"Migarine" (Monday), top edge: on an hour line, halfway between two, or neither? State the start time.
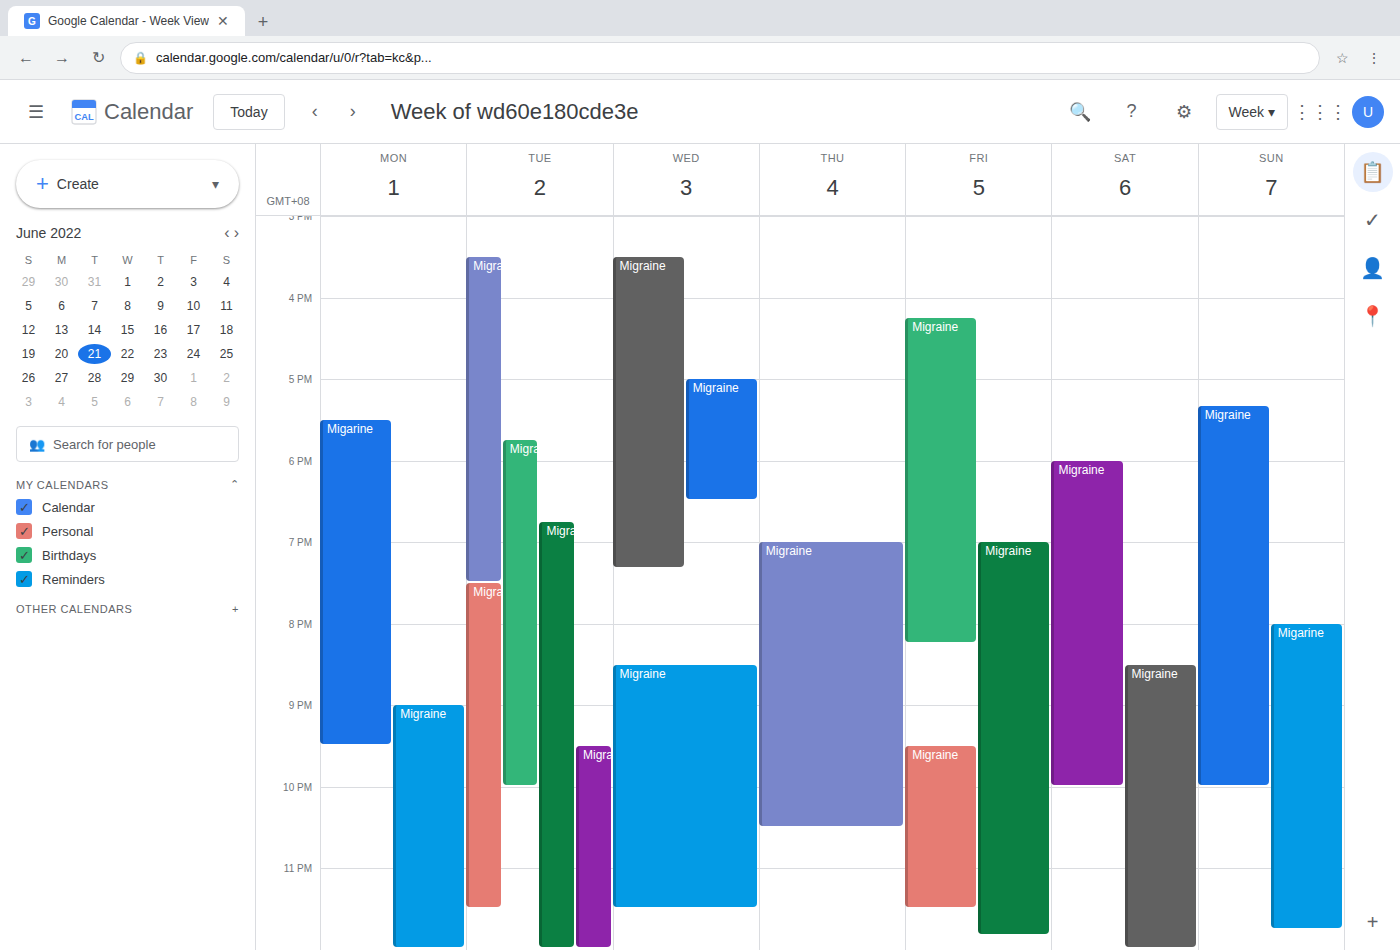
5:30 PM -- halfway between the 5 PM and 6 PM lines.